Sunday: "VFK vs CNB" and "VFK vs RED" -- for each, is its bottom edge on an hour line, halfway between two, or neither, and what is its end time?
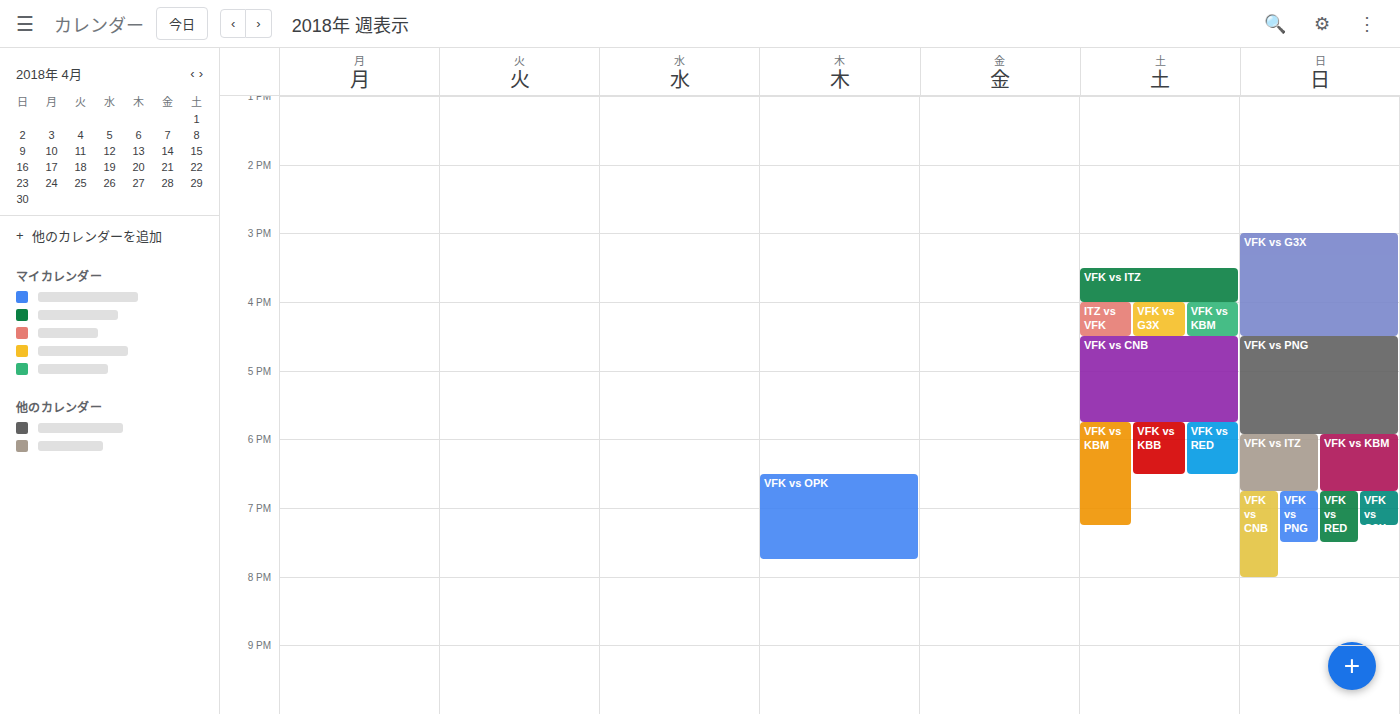
"VFK vs CNB": 8:00 PM, exactly on the 8 PM line. "VFK vs RED": 7:30 PM, halfway between the 7 PM and 8 PM lines.